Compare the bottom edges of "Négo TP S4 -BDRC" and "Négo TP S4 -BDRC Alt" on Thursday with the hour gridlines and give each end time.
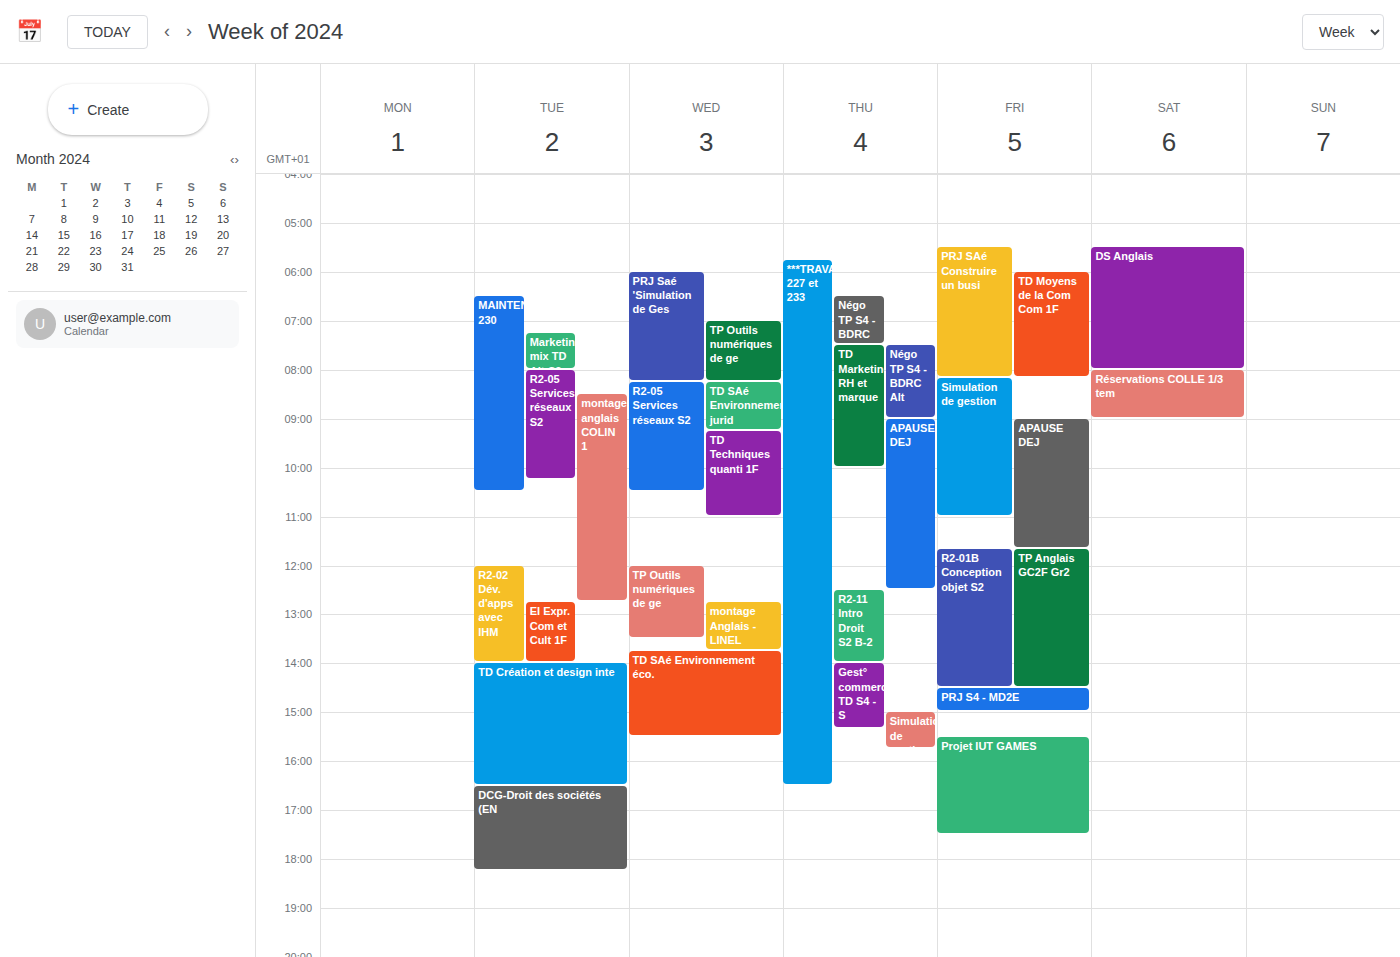
"Négo TP S4 -BDRC": 7:30 AM, halfway between the 7 AM and 8 AM lines. "Négo TP S4 -BDRC Alt": 9:00 AM, exactly on the 9 AM line.